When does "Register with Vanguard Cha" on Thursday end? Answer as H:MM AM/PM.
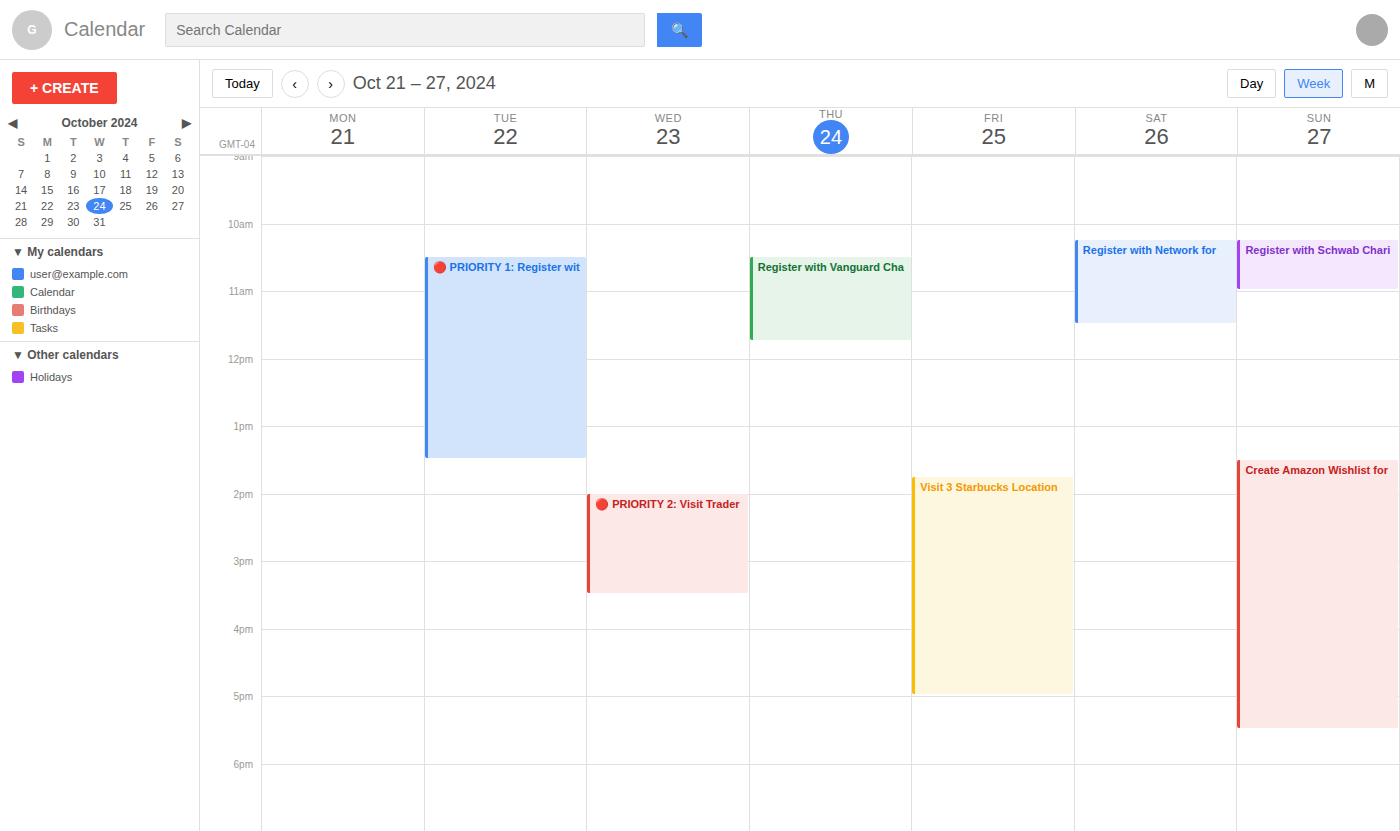
11:45 AM